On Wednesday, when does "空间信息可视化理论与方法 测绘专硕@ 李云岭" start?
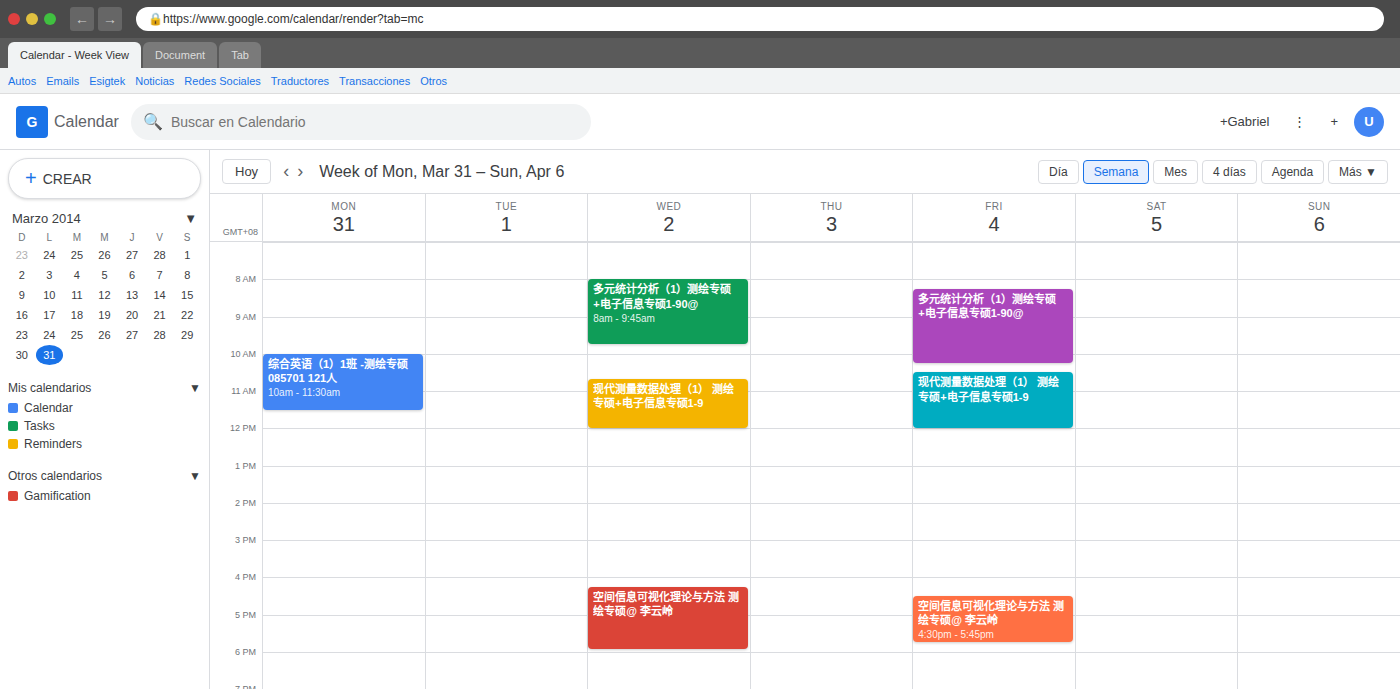
4:15 PM